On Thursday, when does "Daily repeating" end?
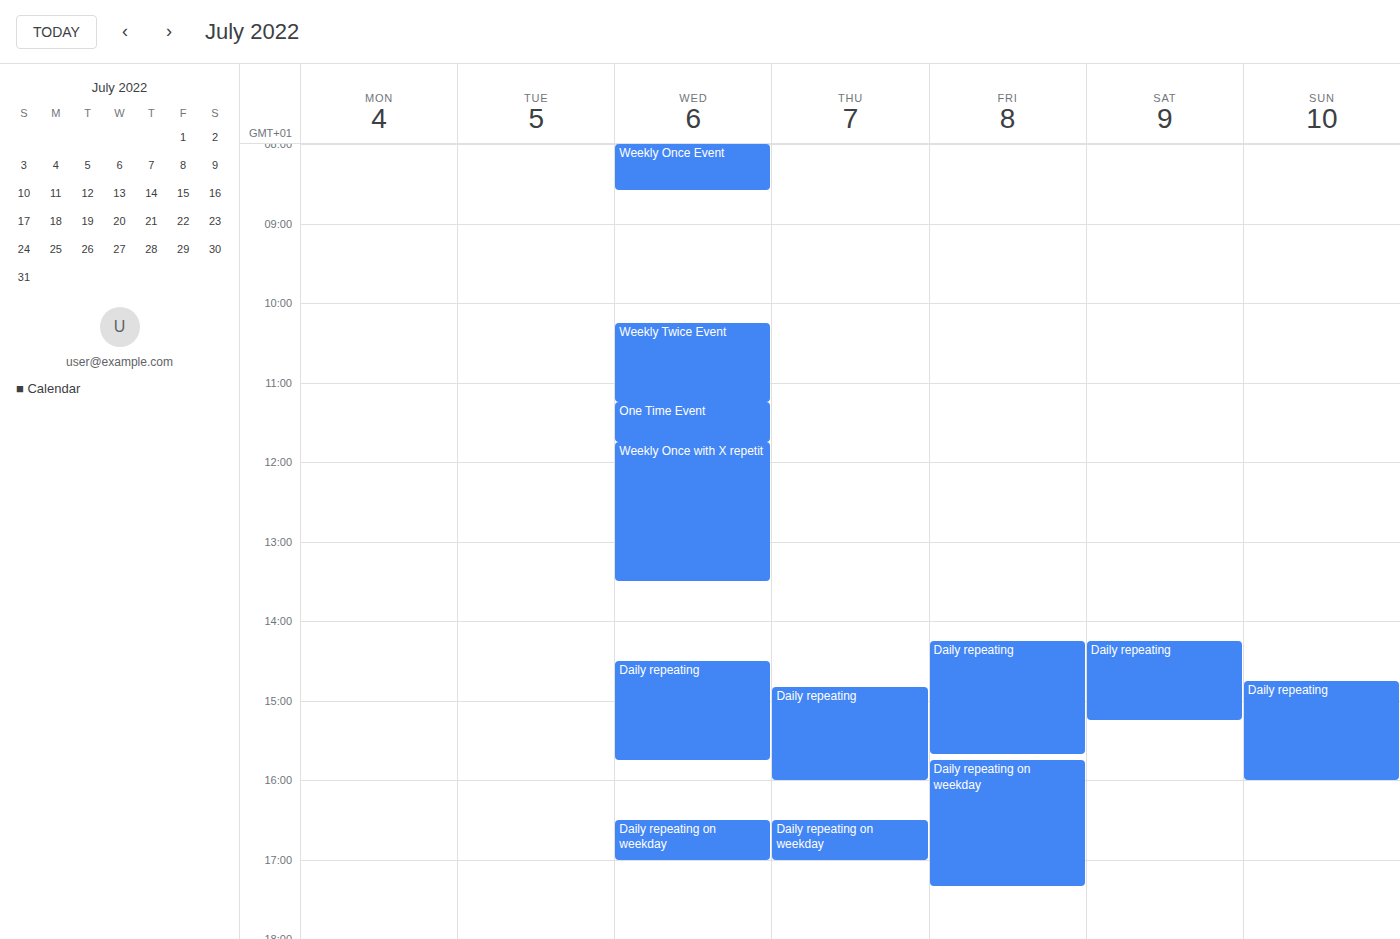
4:00 PM